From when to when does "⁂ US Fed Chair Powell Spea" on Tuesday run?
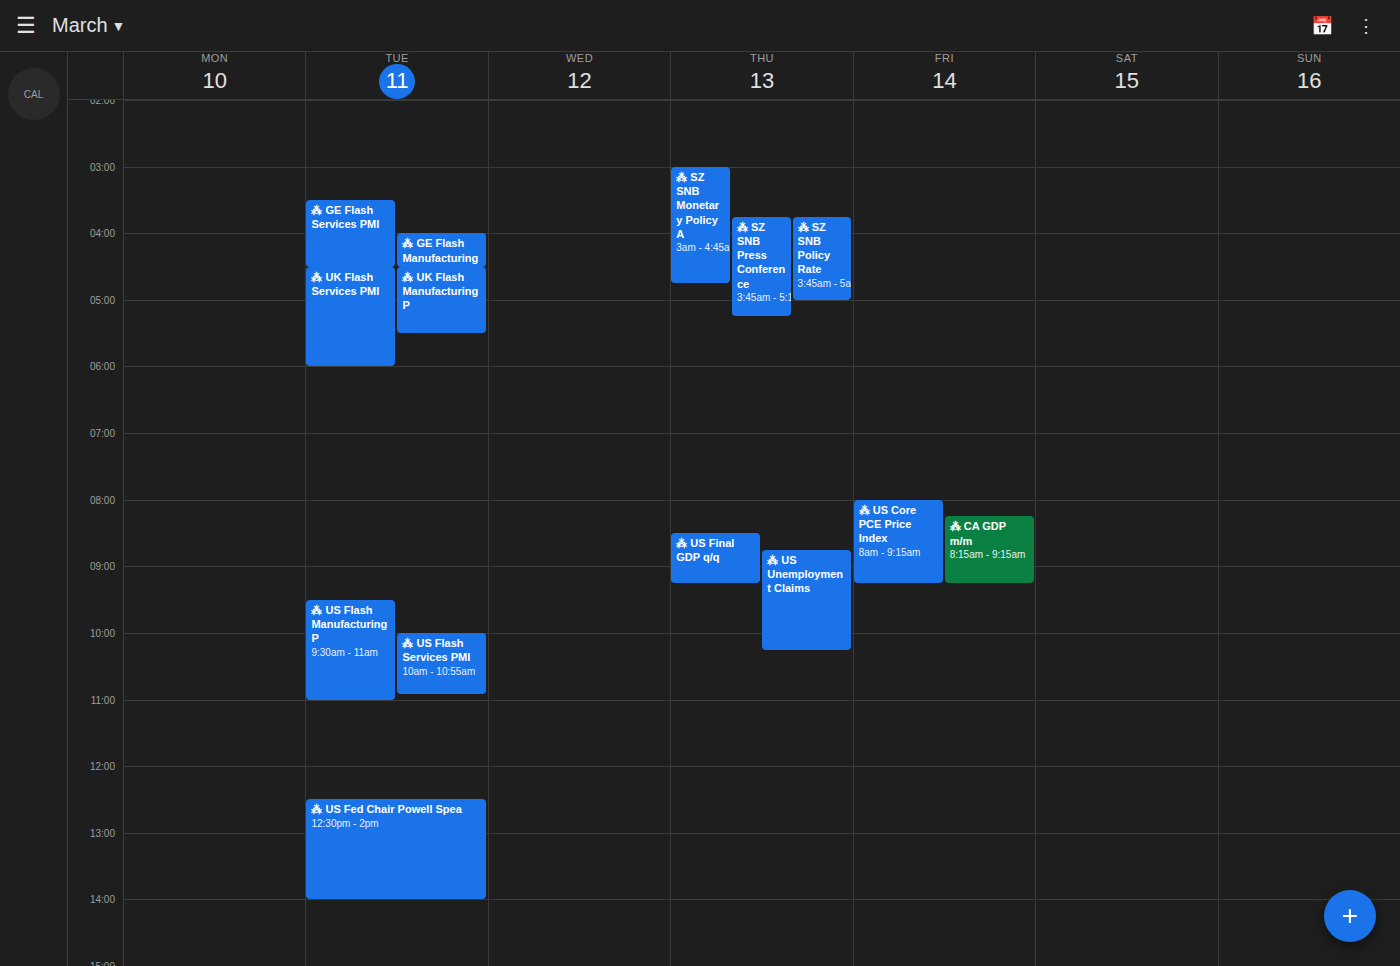
12:30 to 14:00